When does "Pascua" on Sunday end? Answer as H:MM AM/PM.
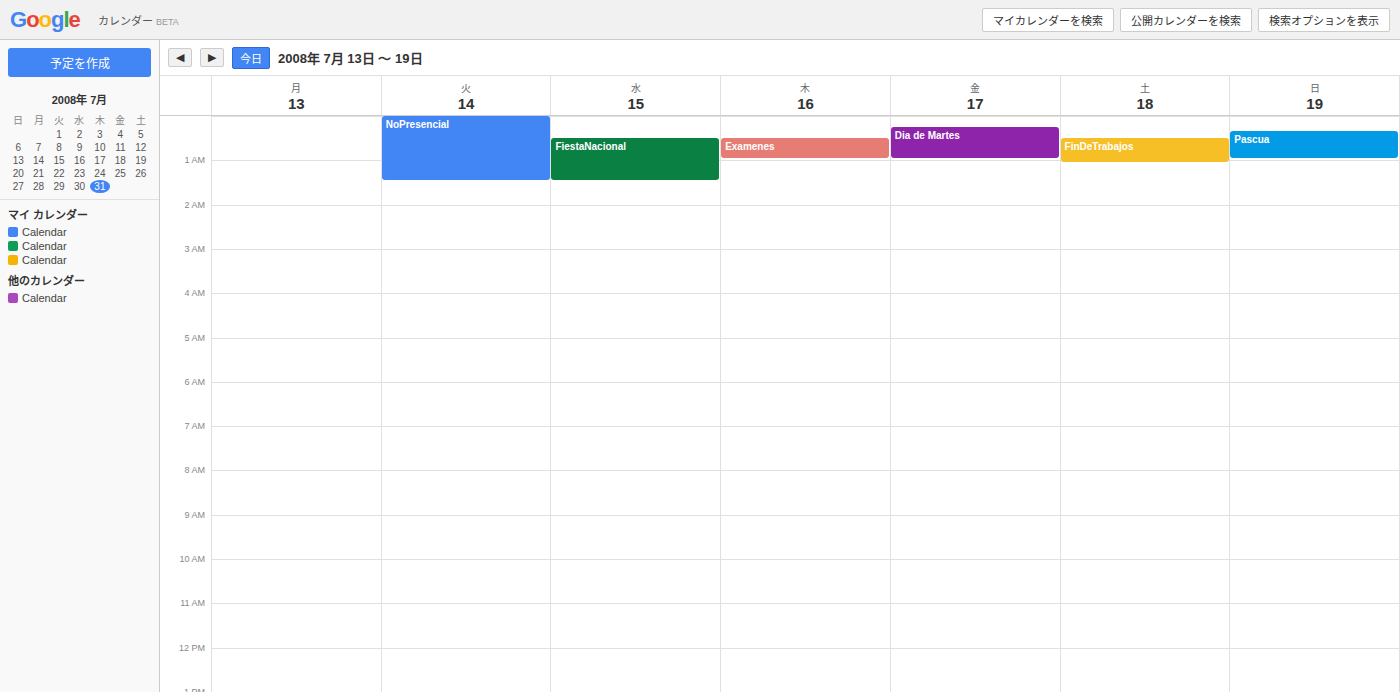
1:00 AM